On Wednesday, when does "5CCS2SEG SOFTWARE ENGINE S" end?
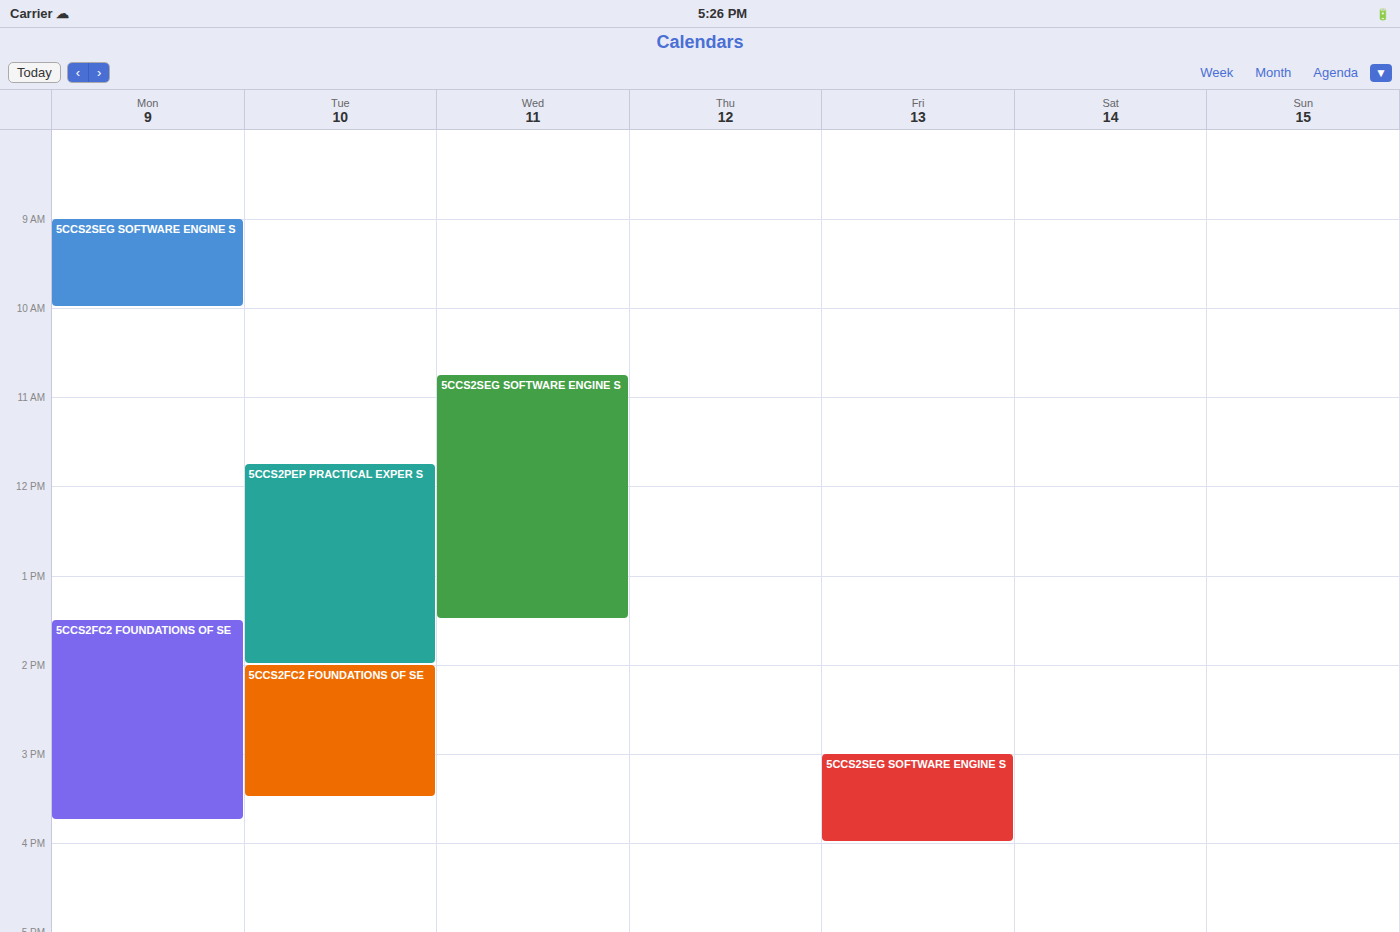
1:30 PM